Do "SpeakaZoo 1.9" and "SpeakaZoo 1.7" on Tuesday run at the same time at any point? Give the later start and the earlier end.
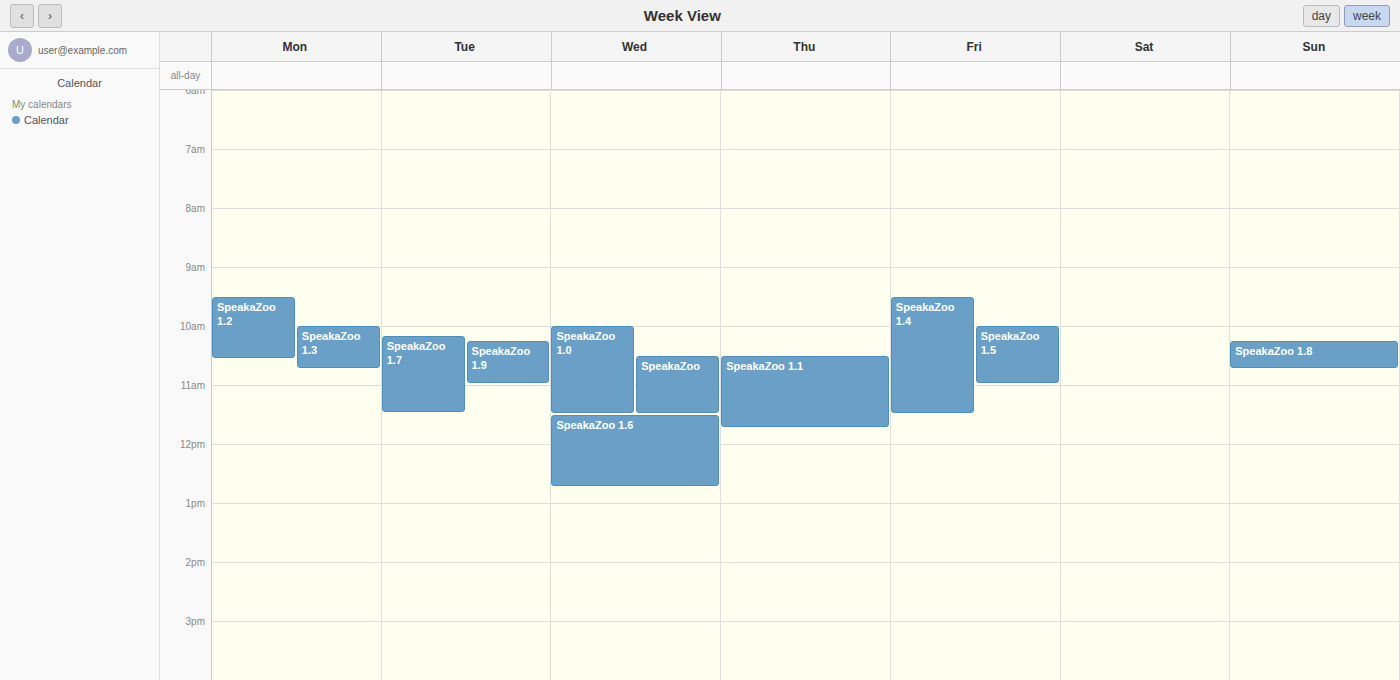
"SpeakaZoo 1.9" runs 10:15 AM to 11:00 AM, inside "SpeakaZoo 1.7" -- they overlap.